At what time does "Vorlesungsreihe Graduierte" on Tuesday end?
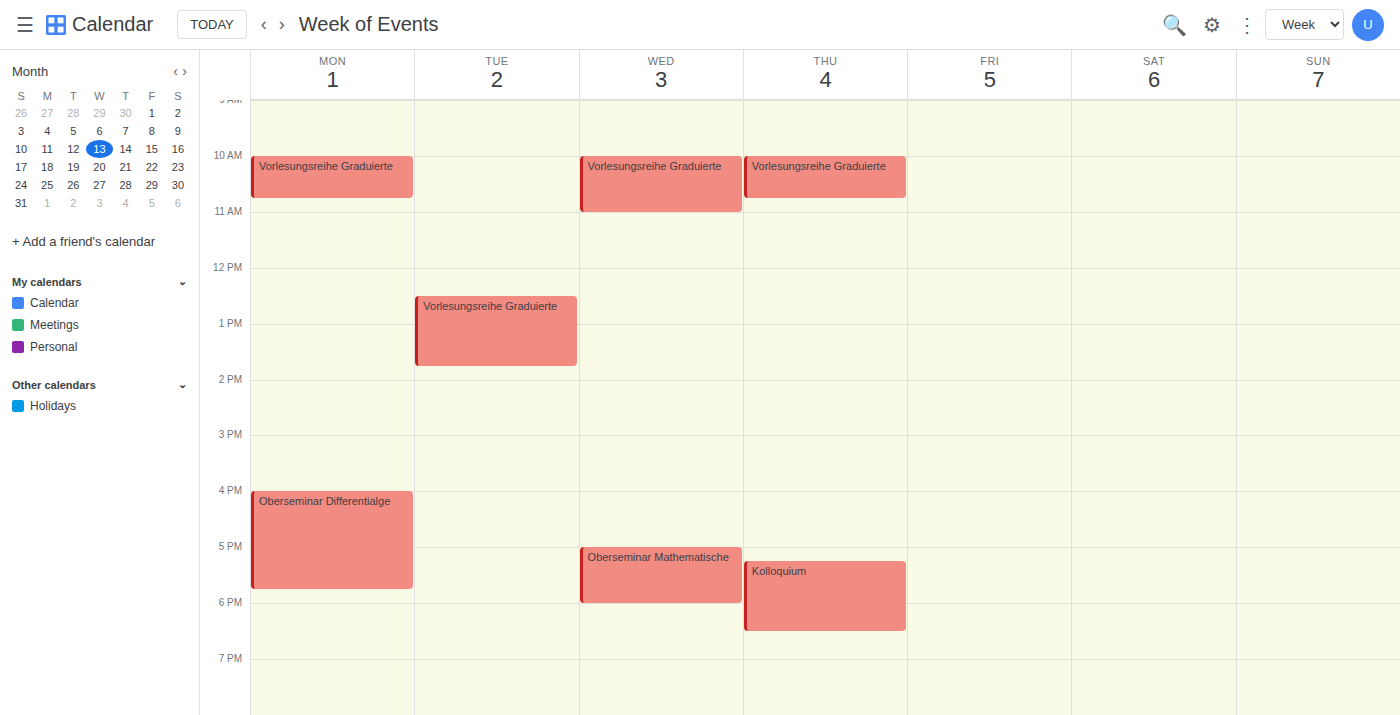
1:45 PM